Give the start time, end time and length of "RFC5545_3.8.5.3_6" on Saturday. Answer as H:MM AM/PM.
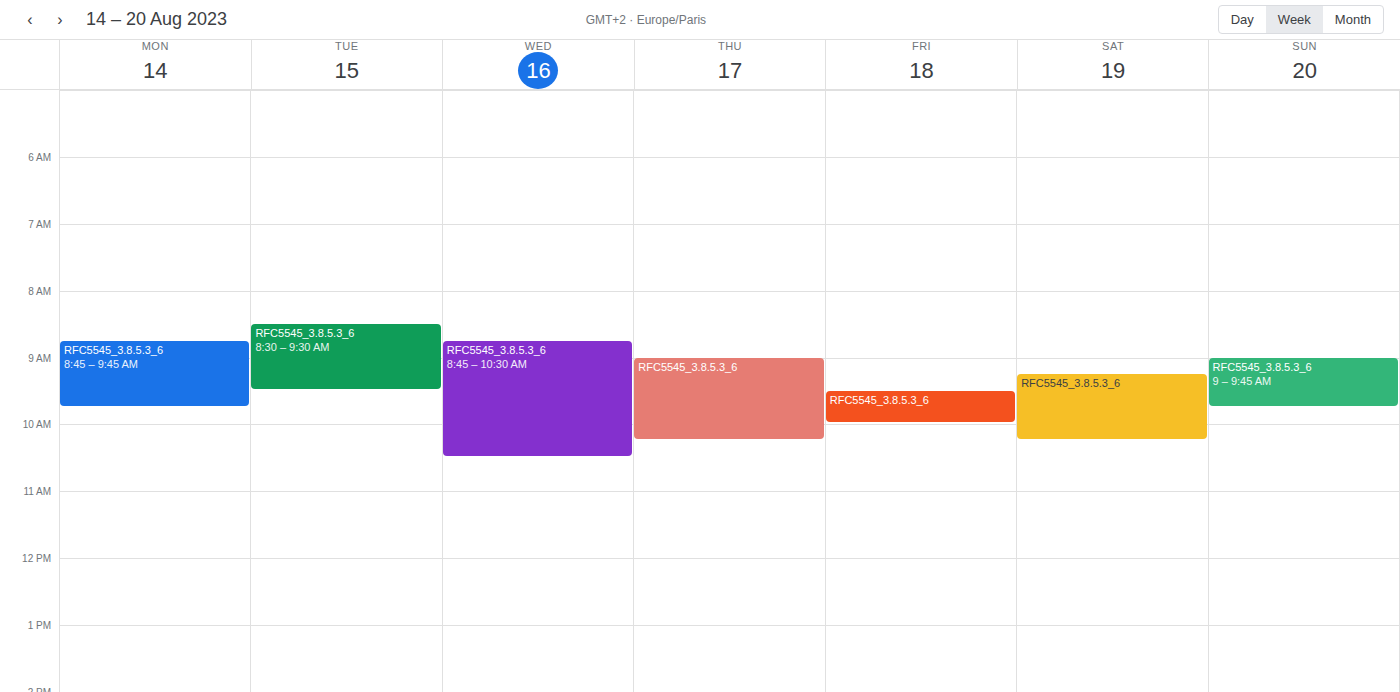
9:15 AM to 10:15 AM, 1 hour